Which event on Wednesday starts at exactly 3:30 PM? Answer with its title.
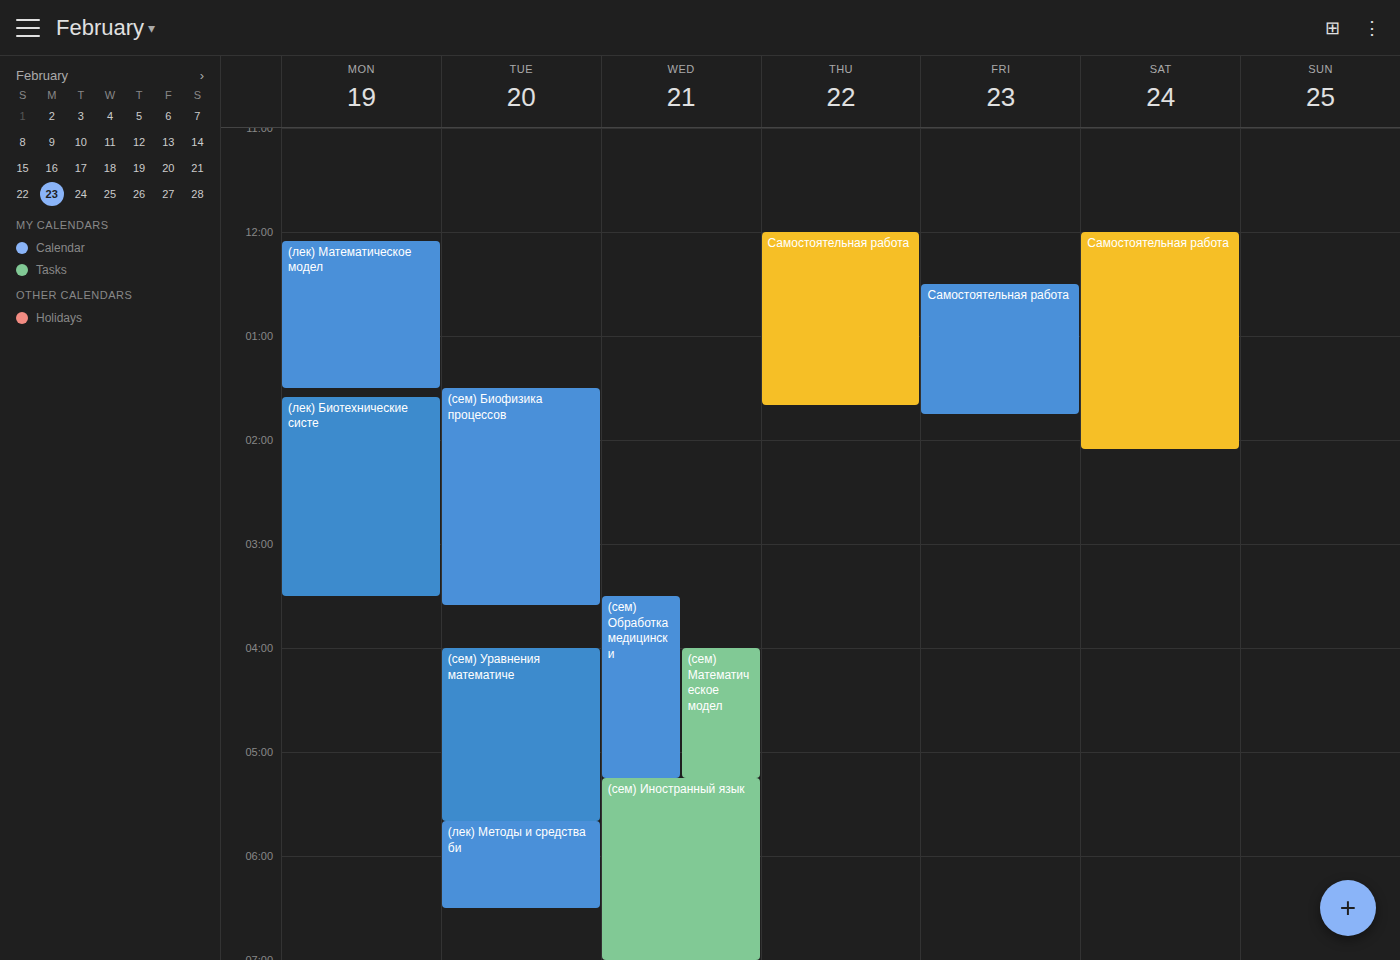
"(сем) Обработка медицински"